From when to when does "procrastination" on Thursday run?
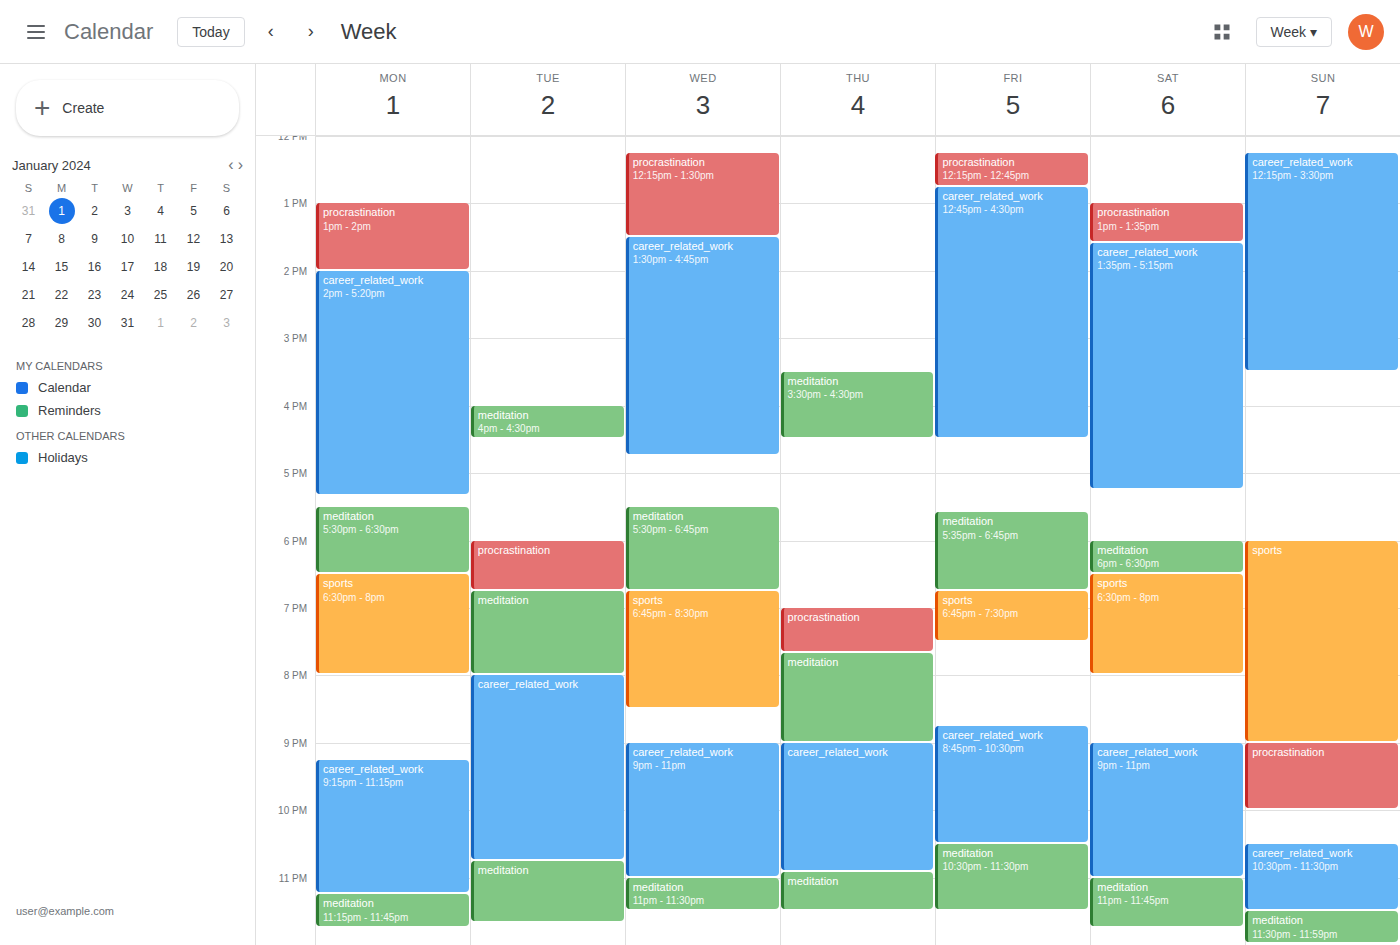
7:00 PM to 7:40 PM